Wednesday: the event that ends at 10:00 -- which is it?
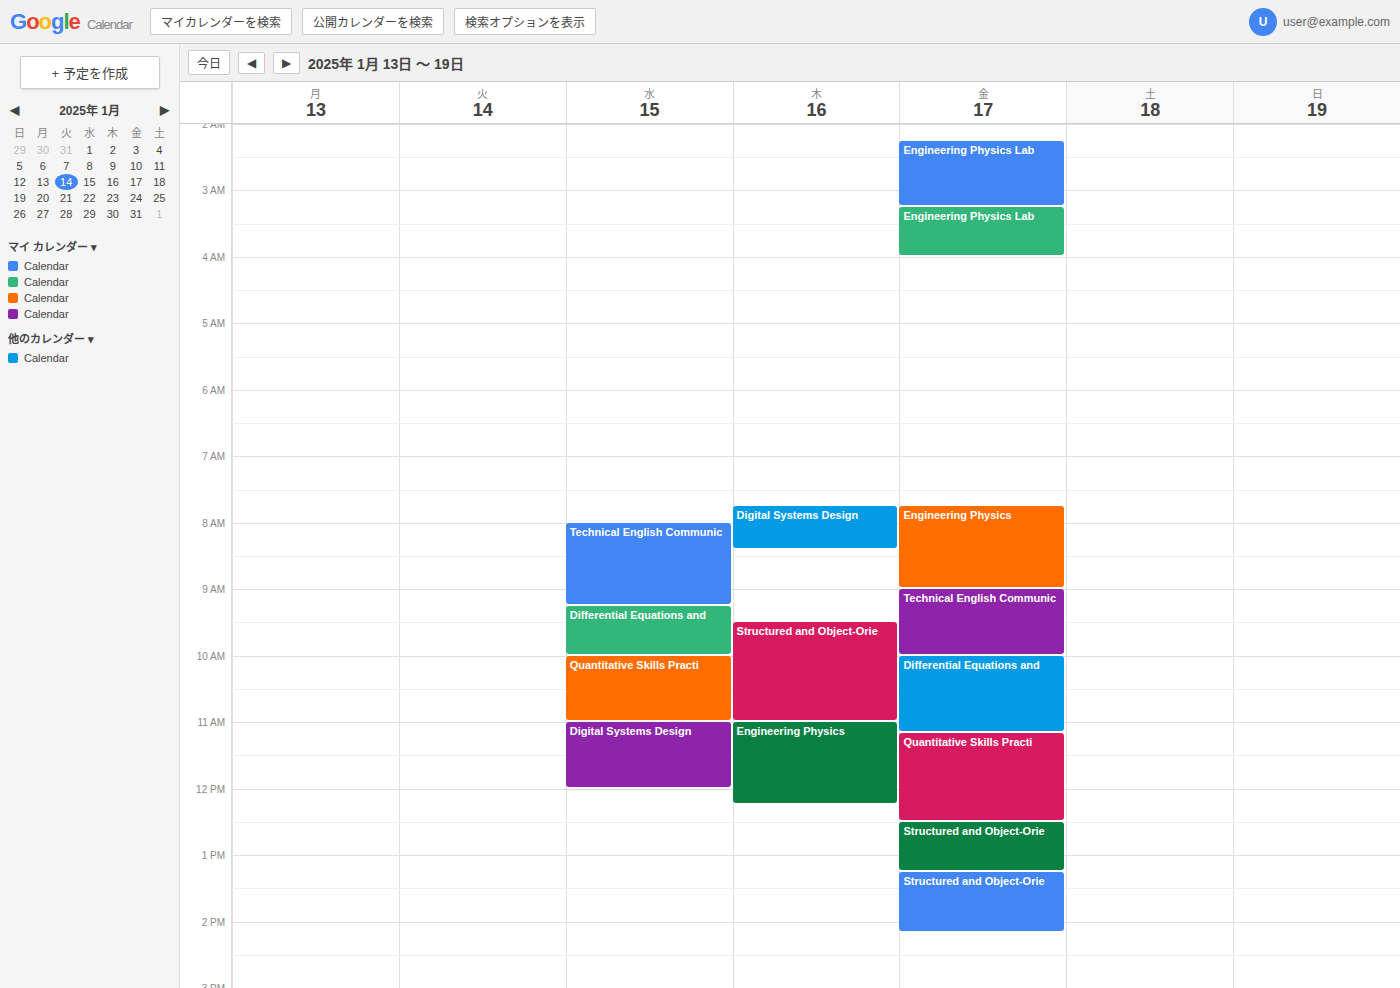
"Differential Equations and"